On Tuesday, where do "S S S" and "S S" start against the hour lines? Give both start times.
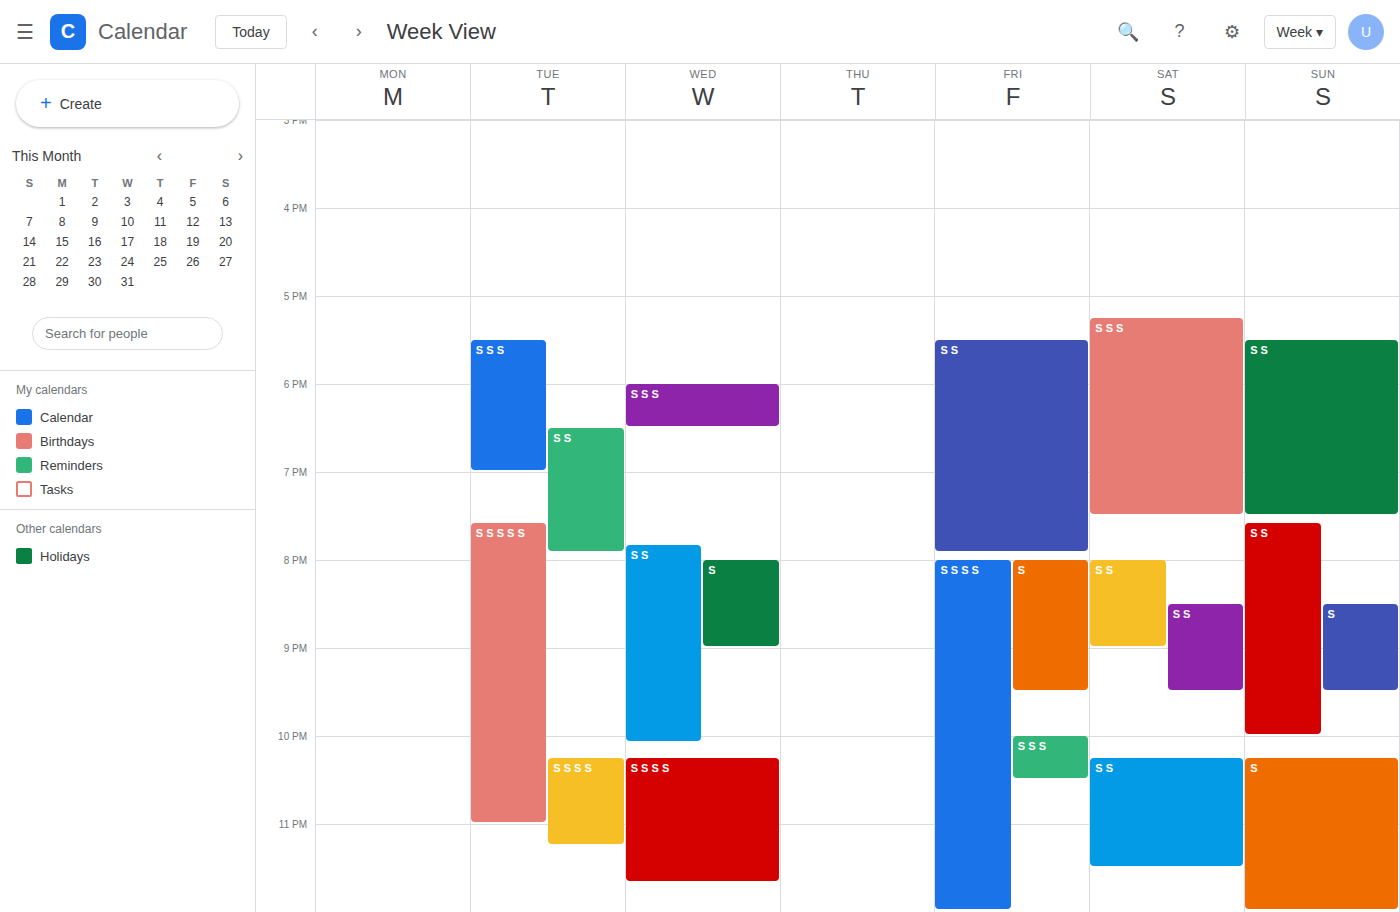
"S S S": 5:30 PM, halfway between the 5 PM and 6 PM lines. "S S": 6:30 PM, halfway between the 6 PM and 7 PM lines.